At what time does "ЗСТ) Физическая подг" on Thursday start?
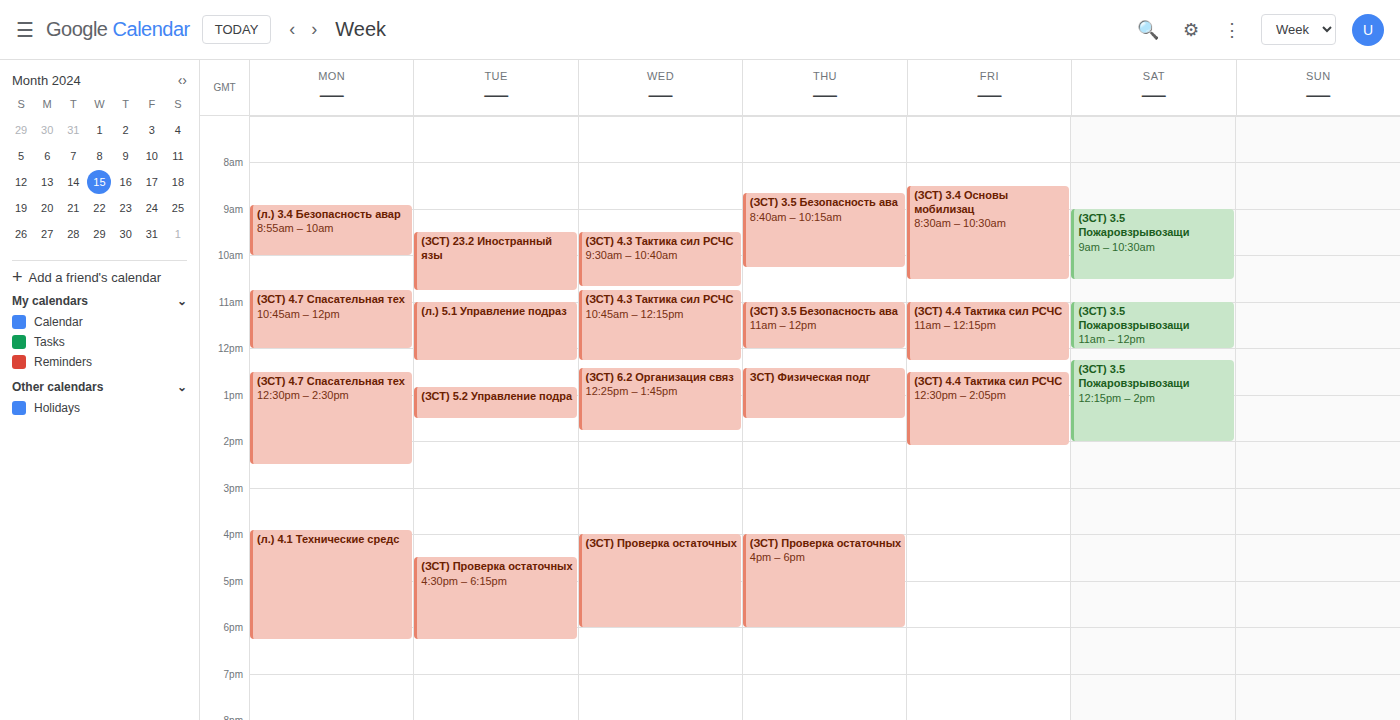
12:25 PM